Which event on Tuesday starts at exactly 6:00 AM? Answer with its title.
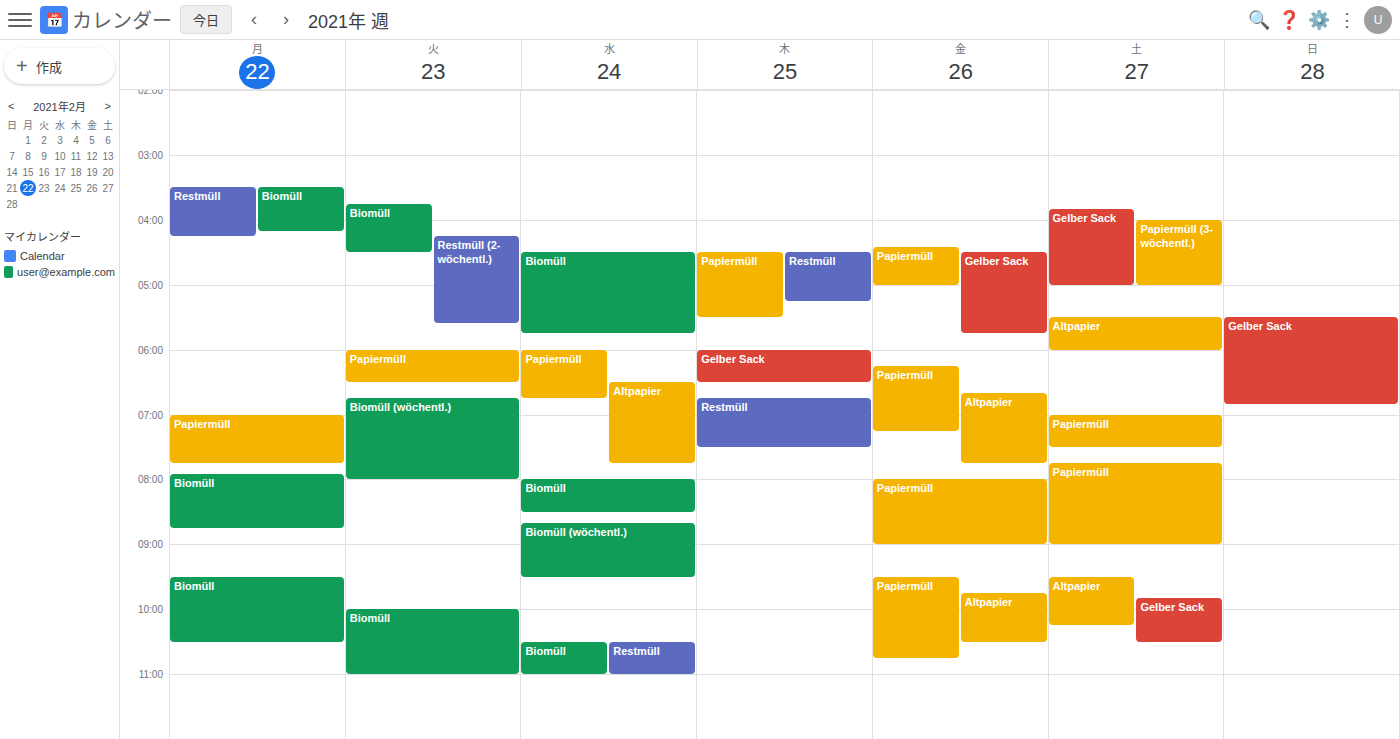
"Papiermüll"